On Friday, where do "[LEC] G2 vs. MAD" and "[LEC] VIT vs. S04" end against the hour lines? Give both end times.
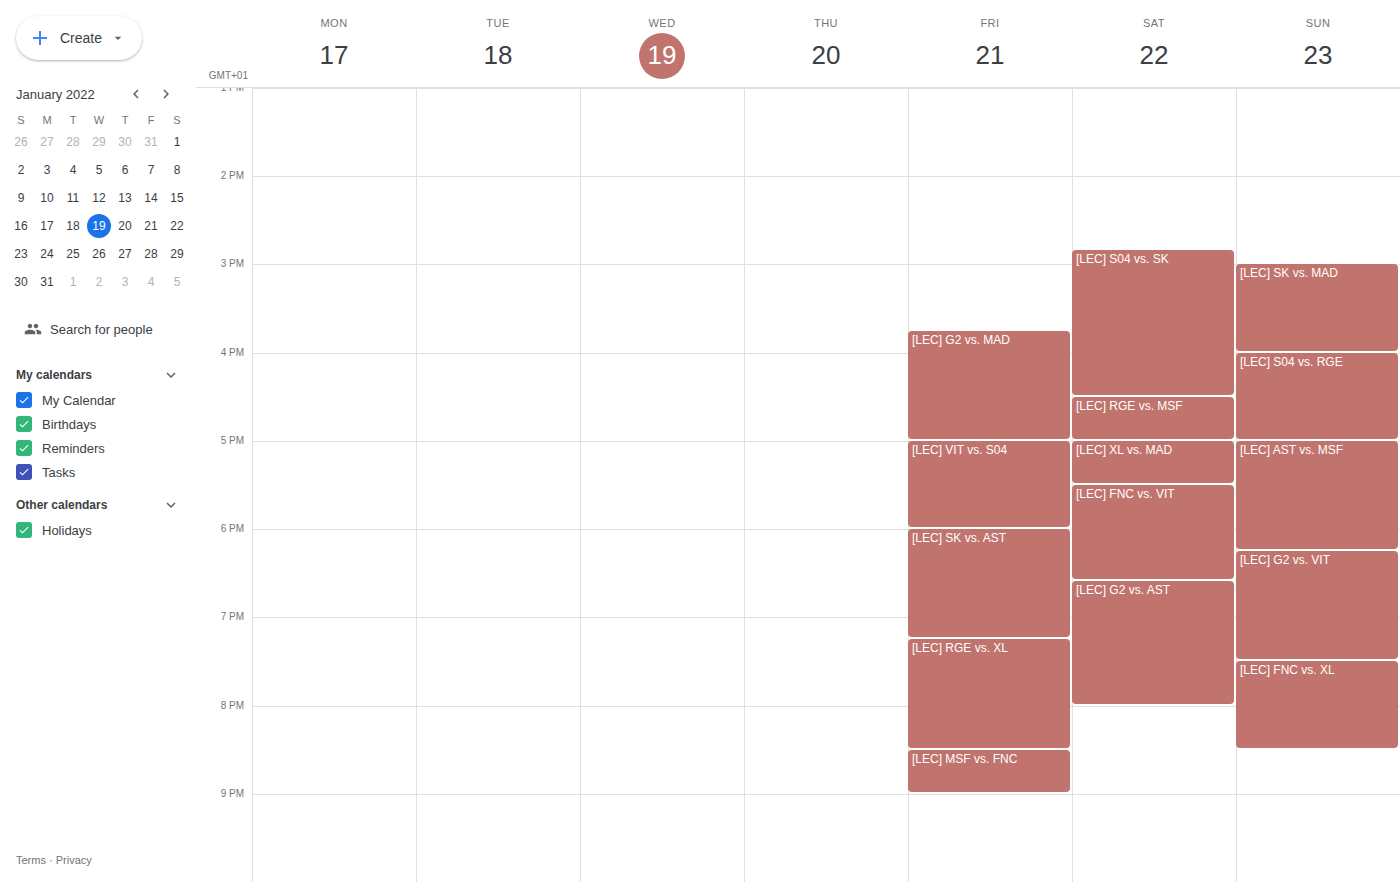
"[LEC] G2 vs. MAD": 5:00 PM, exactly on the 5 PM line. "[LEC] VIT vs. S04": 6:00 PM, exactly on the 6 PM line.